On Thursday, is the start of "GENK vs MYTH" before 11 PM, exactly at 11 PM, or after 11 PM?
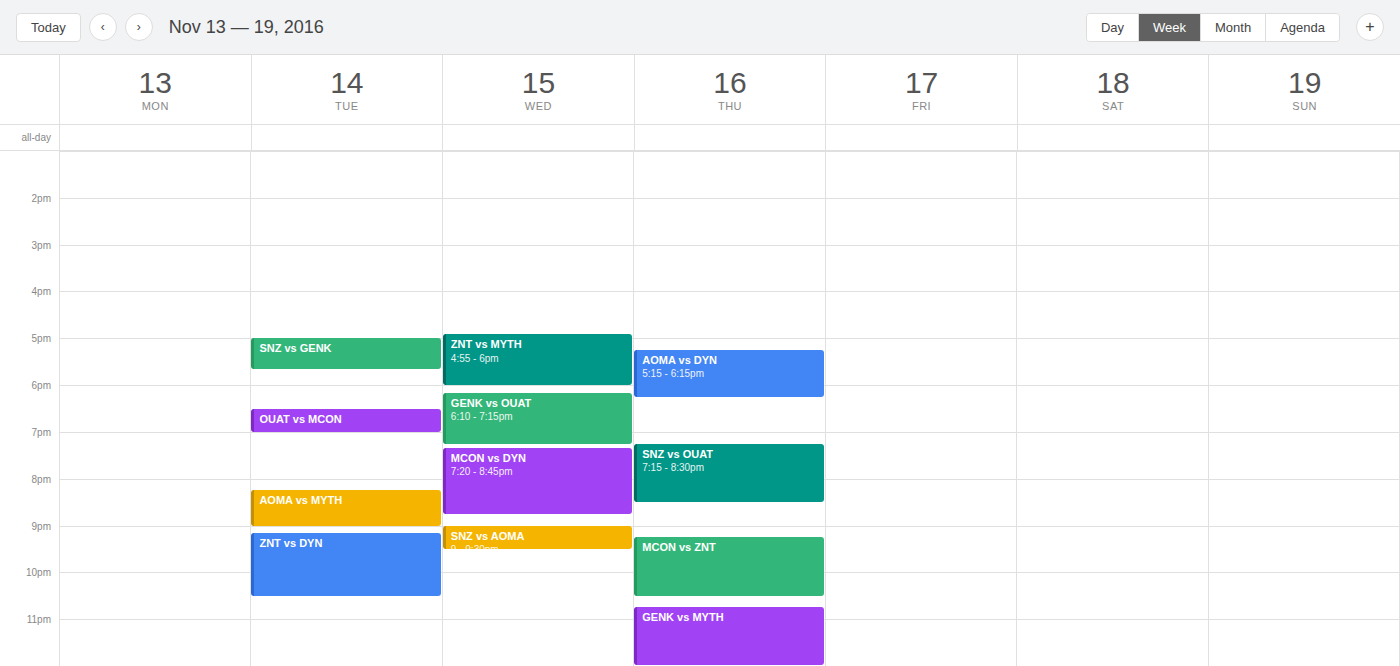
10:45 PM -- before 11 PM, 15 minutes above the 11 PM line.